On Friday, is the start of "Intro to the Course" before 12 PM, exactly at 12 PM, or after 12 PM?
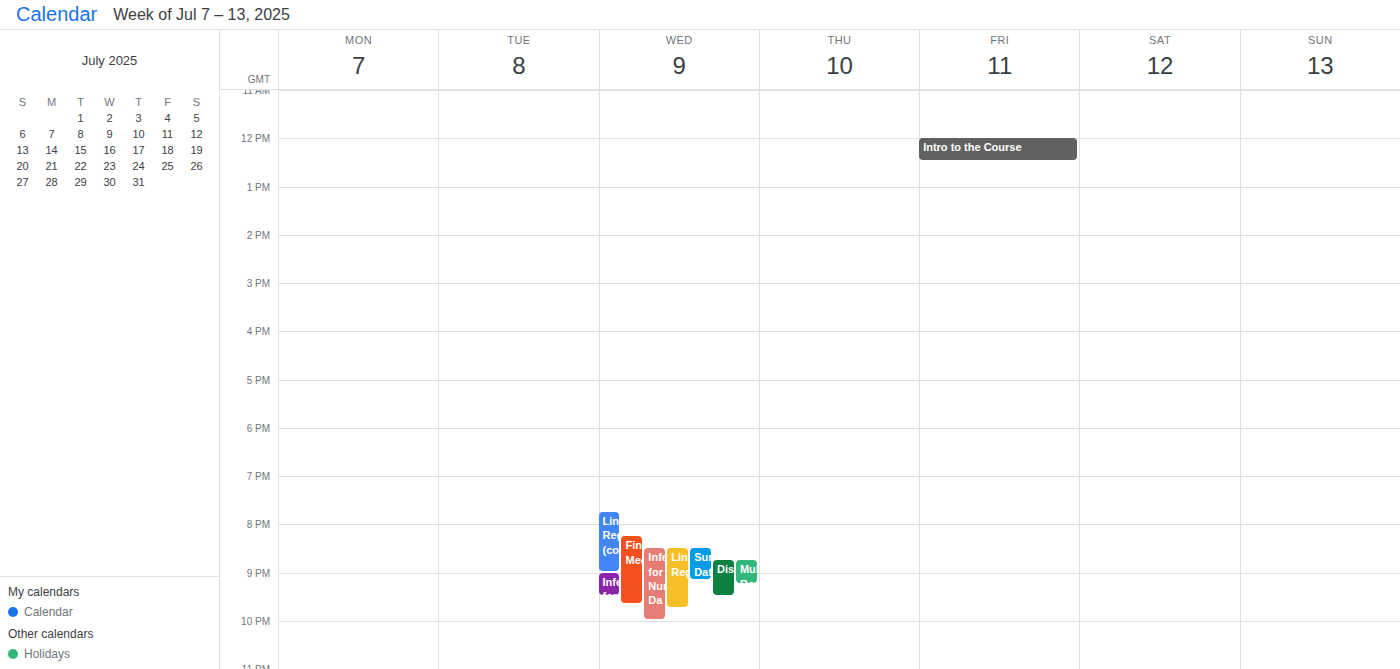
12:00 PM -- exactly at 12 PM, on the 12 PM line.